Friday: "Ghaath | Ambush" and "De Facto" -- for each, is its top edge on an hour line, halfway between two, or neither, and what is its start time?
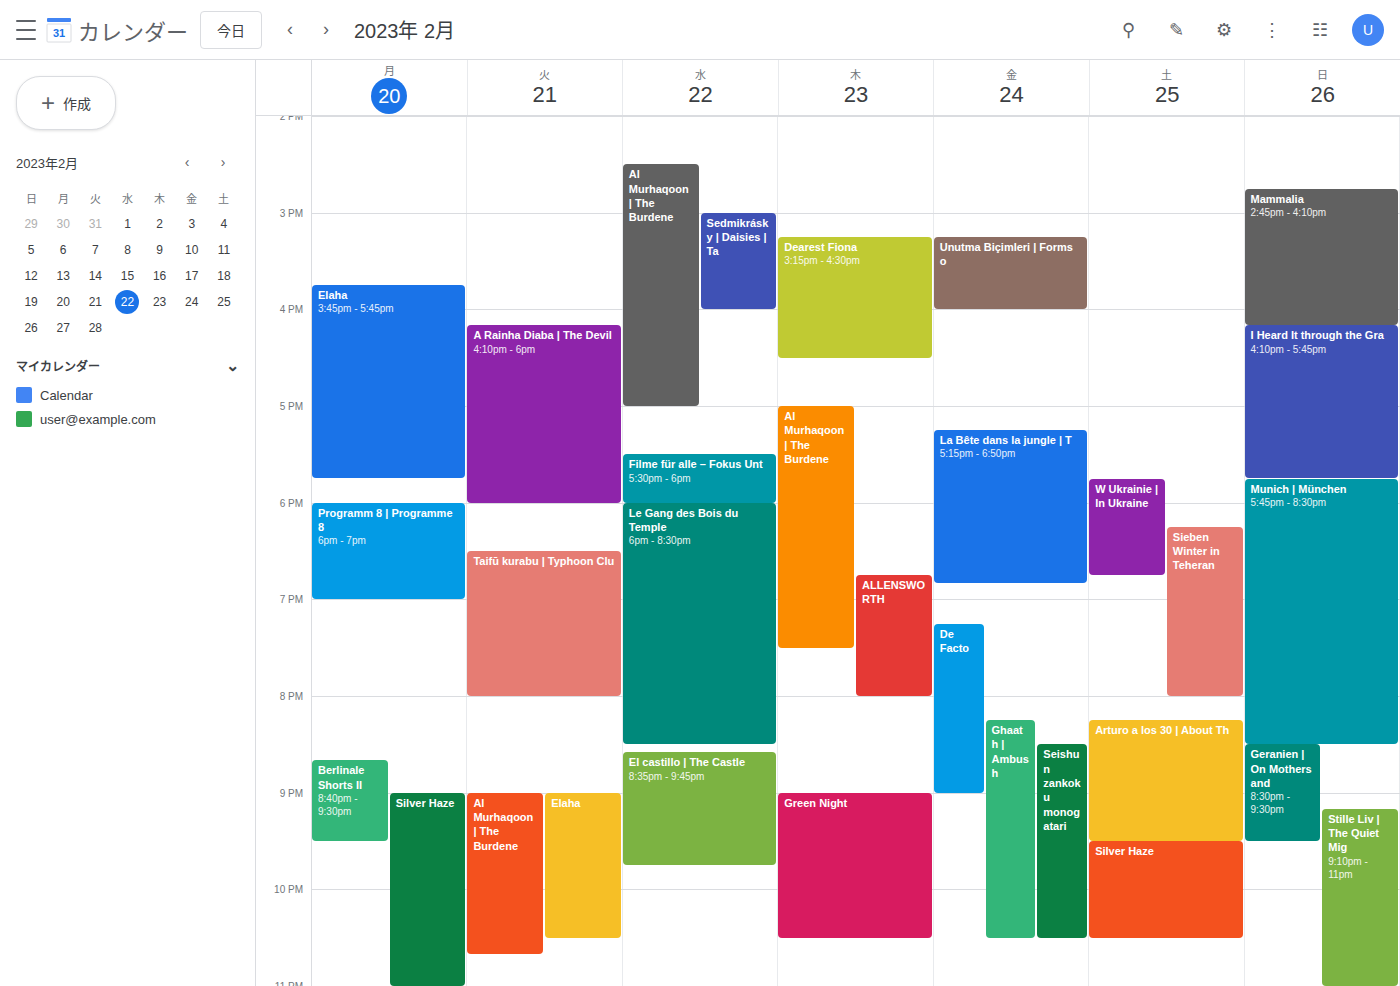
"Ghaath | Ambush": 8:15 PM, neither: a quarter of the way from the 8 PM line to the 9 PM line. "De Facto": 7:15 PM, neither: a quarter of the way from the 7 PM line to the 8 PM line.